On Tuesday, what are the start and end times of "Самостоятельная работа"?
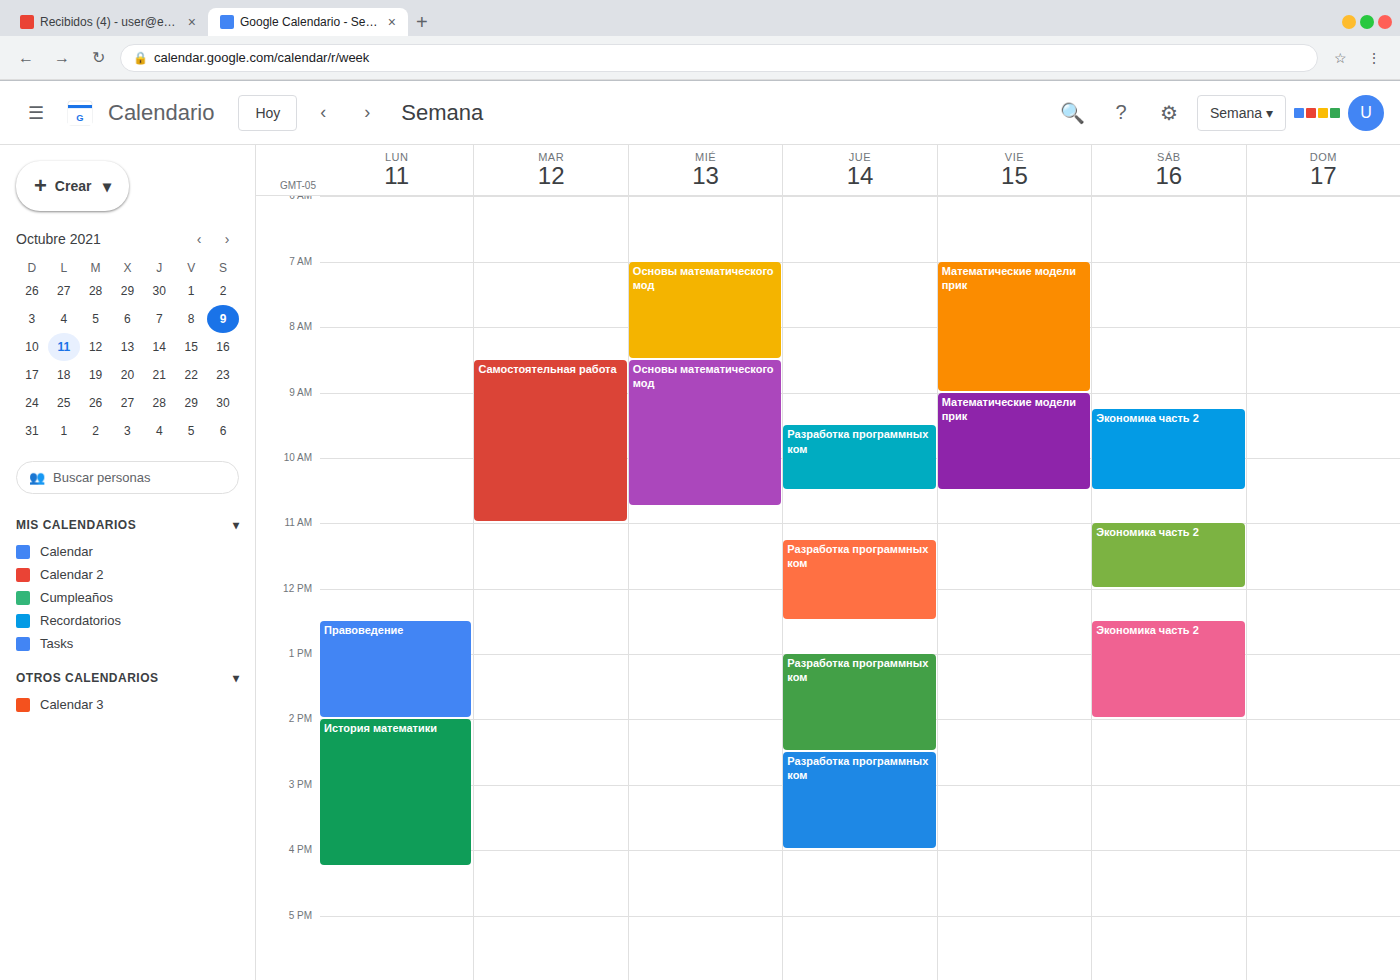
8:30 AM to 11:00 AM